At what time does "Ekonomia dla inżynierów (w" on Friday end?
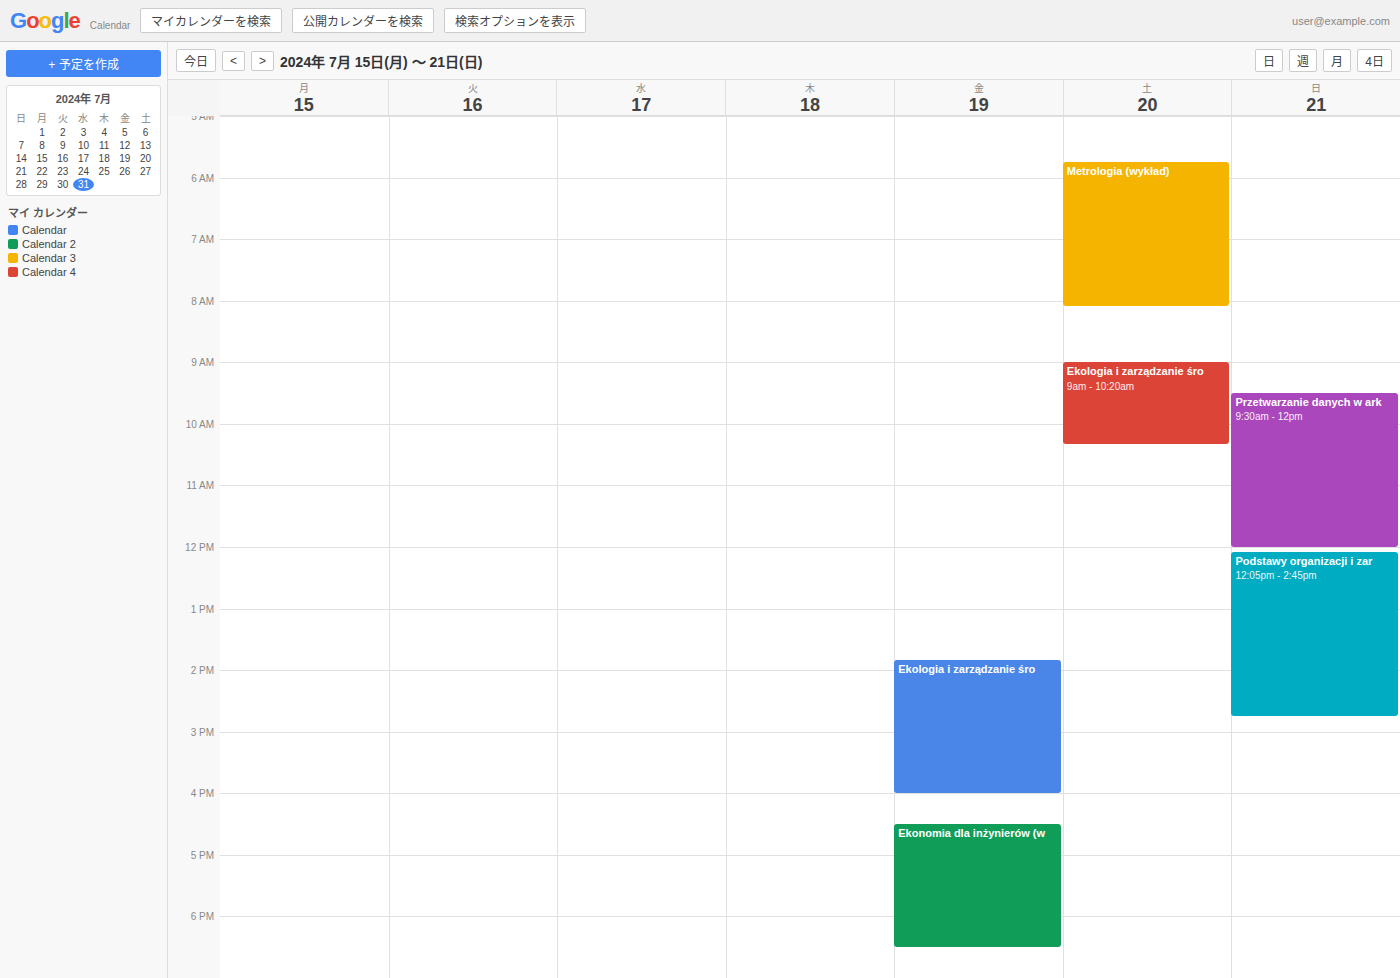
6:30 PM